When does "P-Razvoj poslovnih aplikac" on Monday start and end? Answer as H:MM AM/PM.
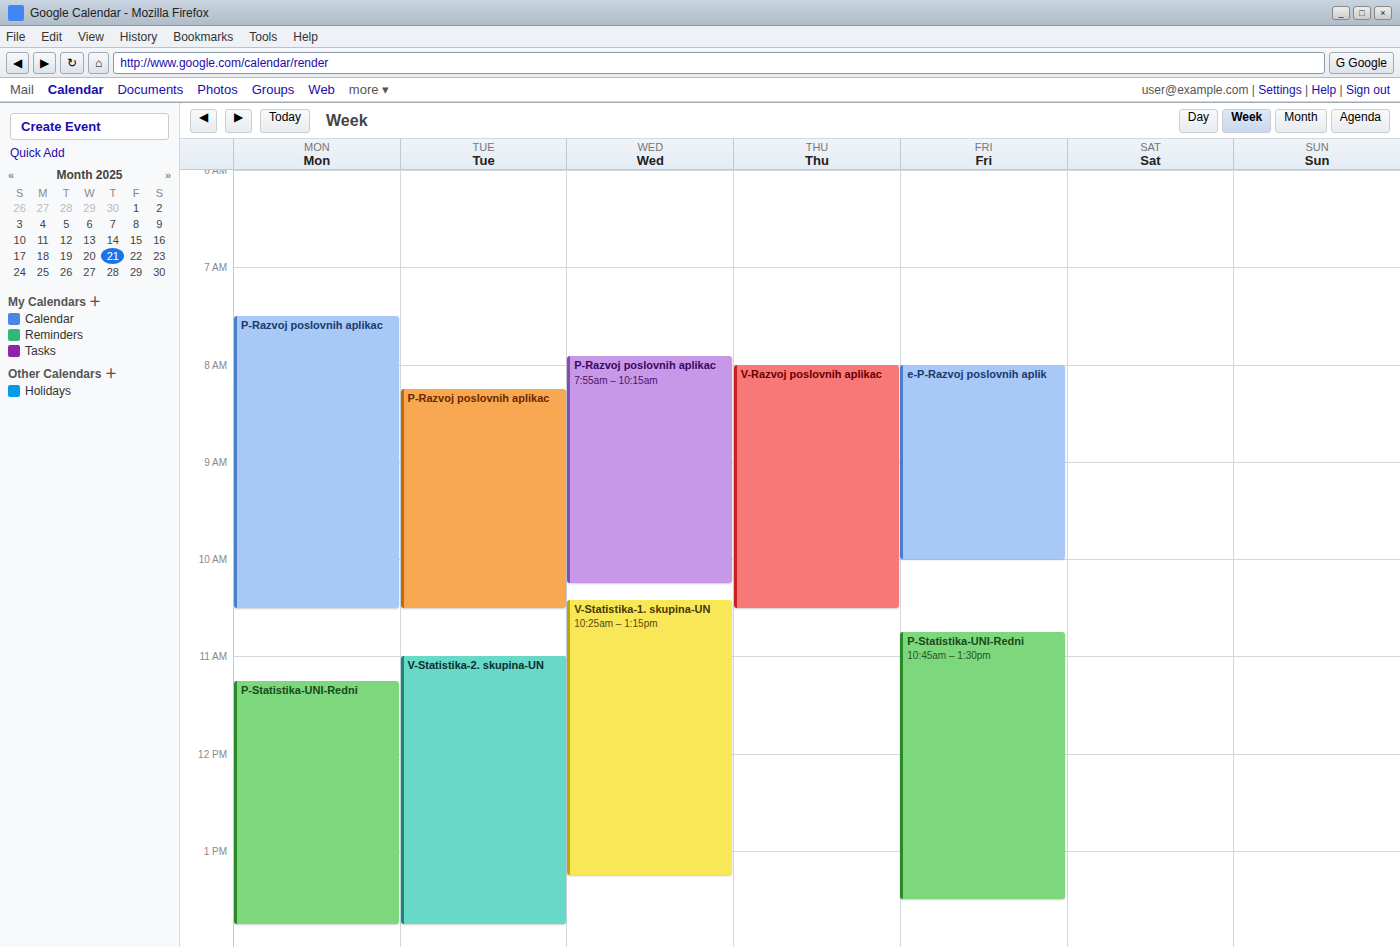
7:30 AM to 10:30 AM